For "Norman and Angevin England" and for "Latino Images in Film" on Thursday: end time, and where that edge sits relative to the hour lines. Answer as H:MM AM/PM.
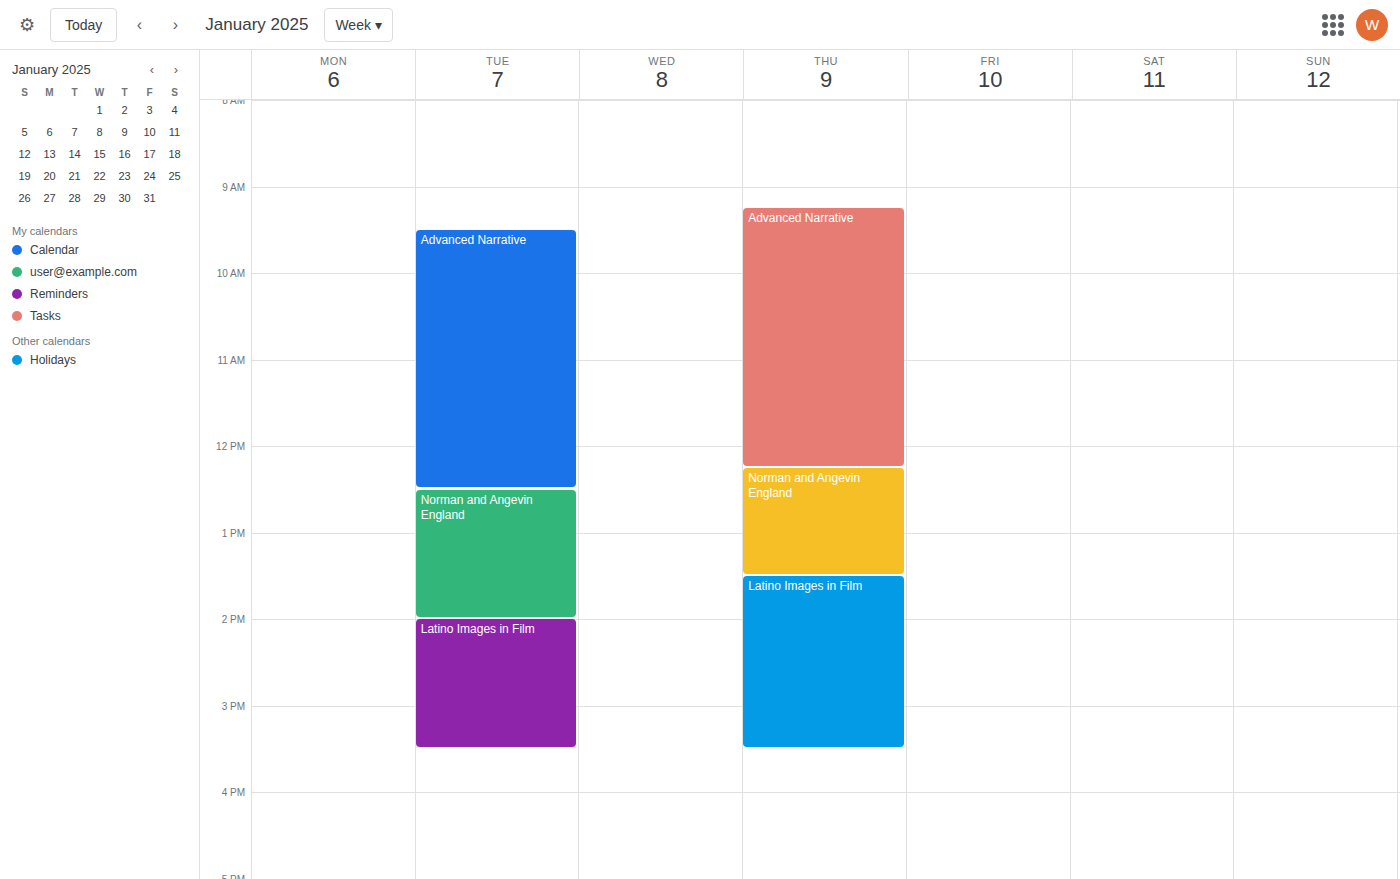
"Norman and Angevin England": 1:30 PM, halfway between the 1 PM and 2 PM lines. "Latino Images in Film": 3:30 PM, halfway between the 3 PM and 4 PM lines.